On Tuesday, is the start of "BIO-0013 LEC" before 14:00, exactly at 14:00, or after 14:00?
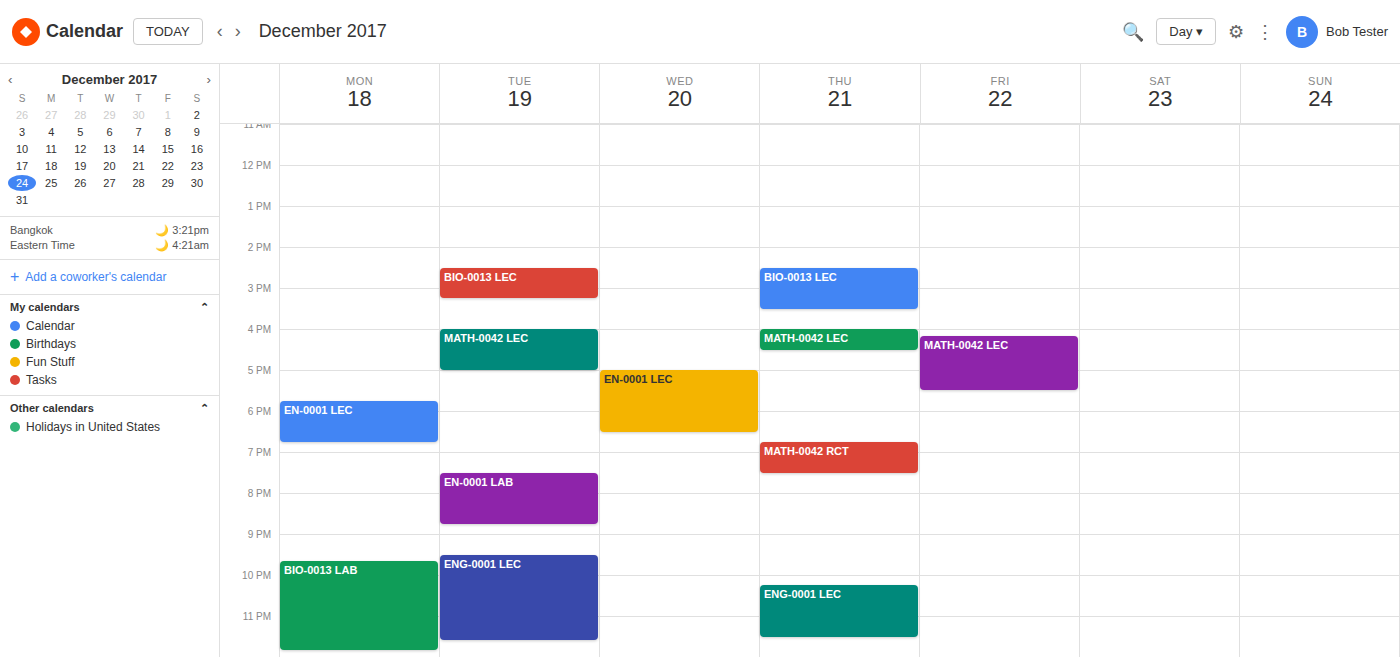
14:30 -- after 14:00, 30 minutes below the 14:00 line.